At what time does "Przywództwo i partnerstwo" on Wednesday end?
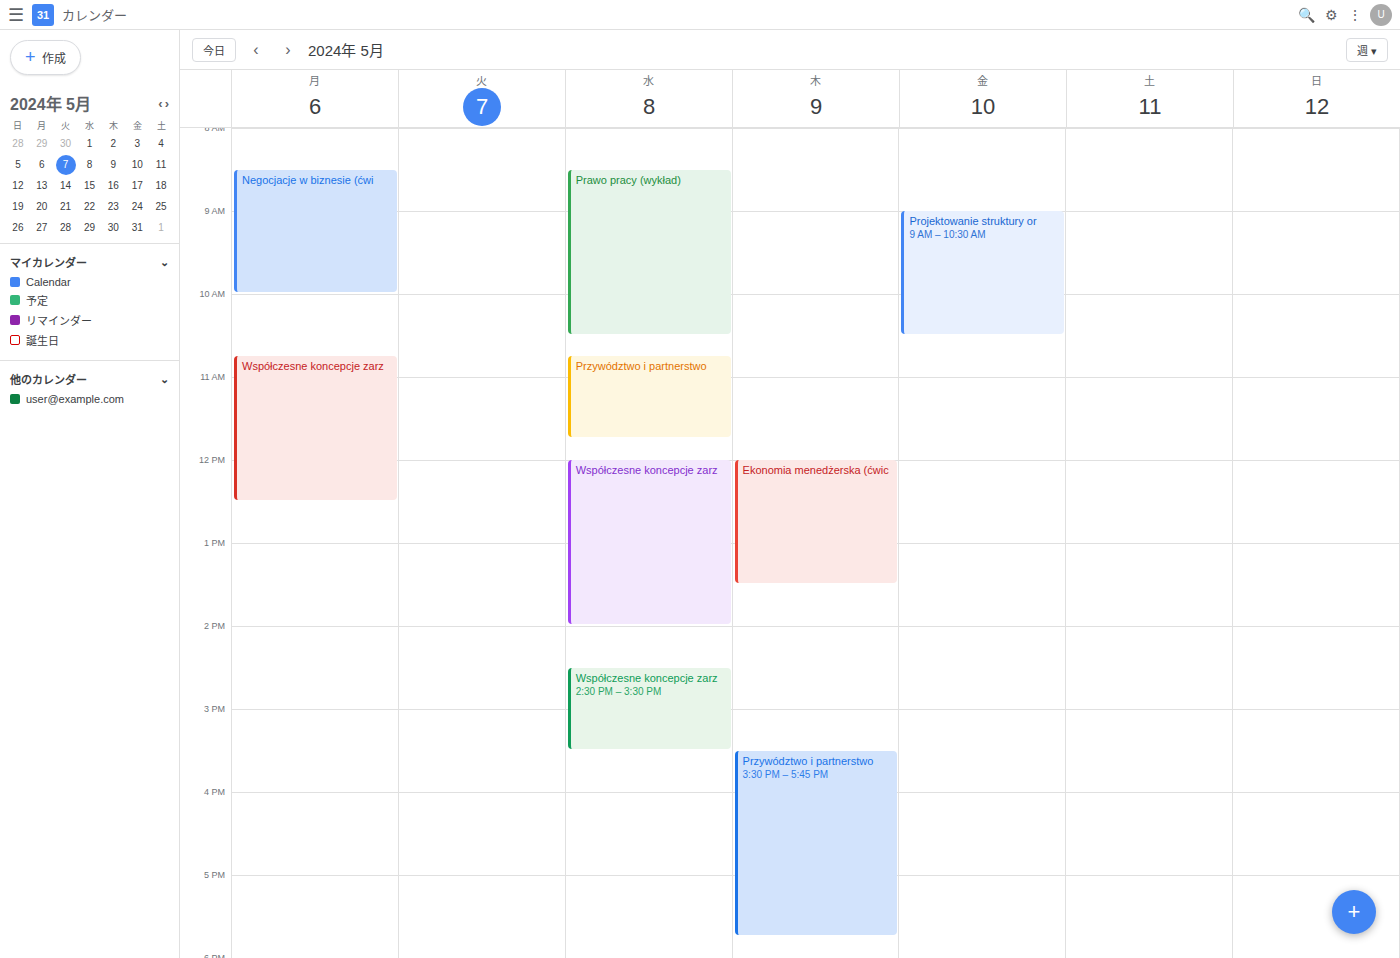
11:45